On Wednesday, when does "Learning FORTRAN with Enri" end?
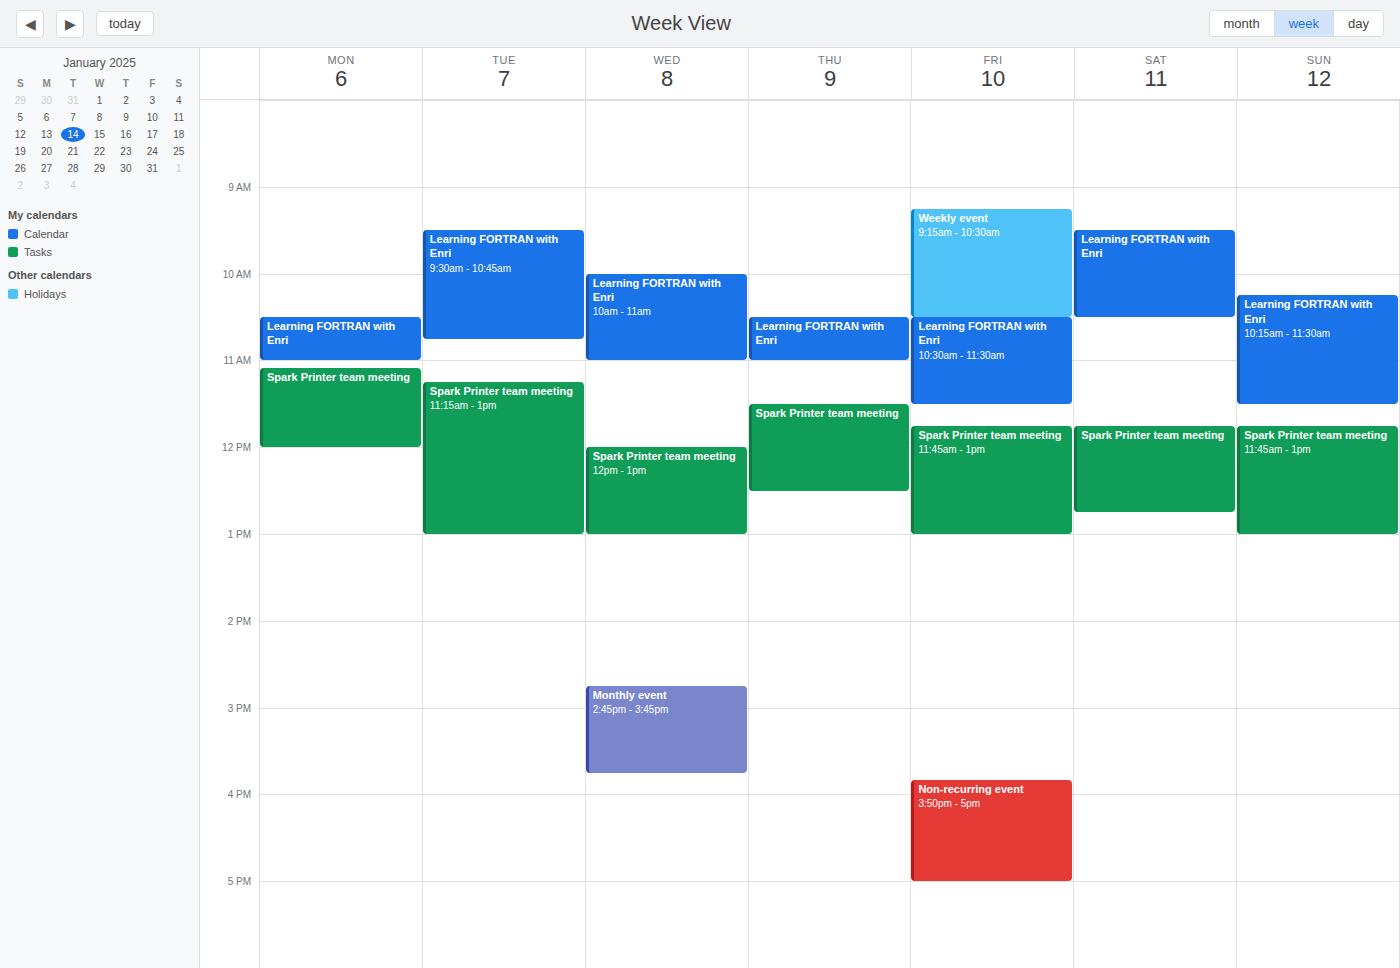
11:00 AM